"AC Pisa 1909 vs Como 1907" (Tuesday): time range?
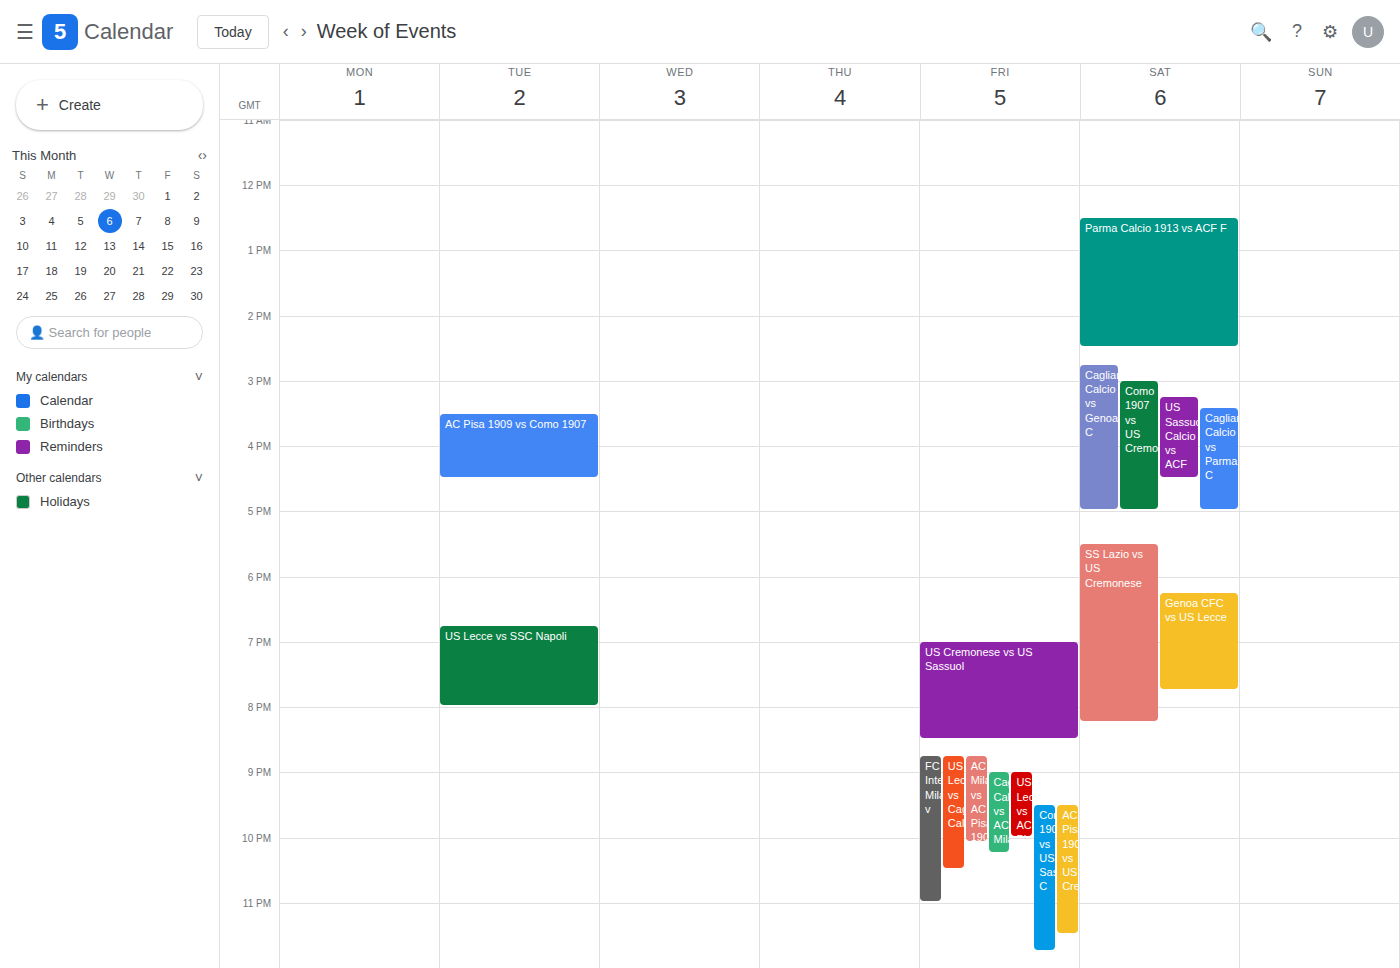
3:30 PM to 4:30 PM